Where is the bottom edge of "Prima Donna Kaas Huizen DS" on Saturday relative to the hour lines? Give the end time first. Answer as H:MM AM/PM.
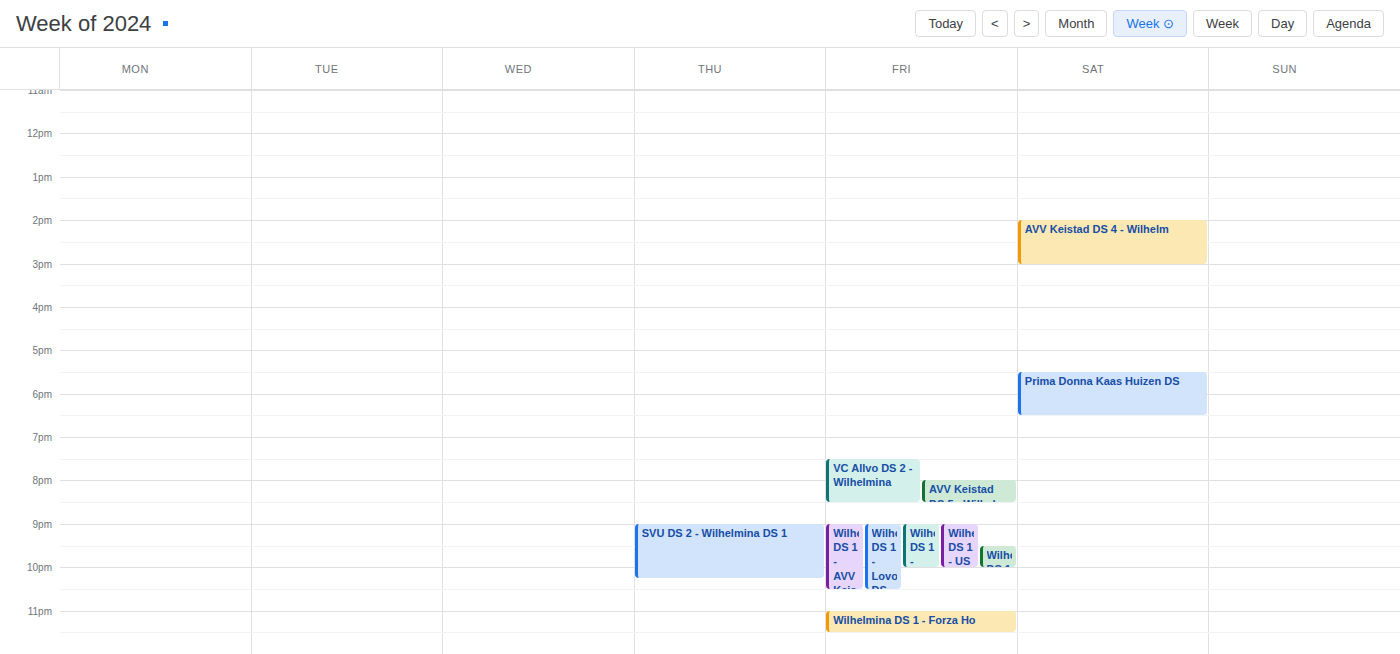
6:30 PM -- halfway between the 6 PM and 7 PM lines.